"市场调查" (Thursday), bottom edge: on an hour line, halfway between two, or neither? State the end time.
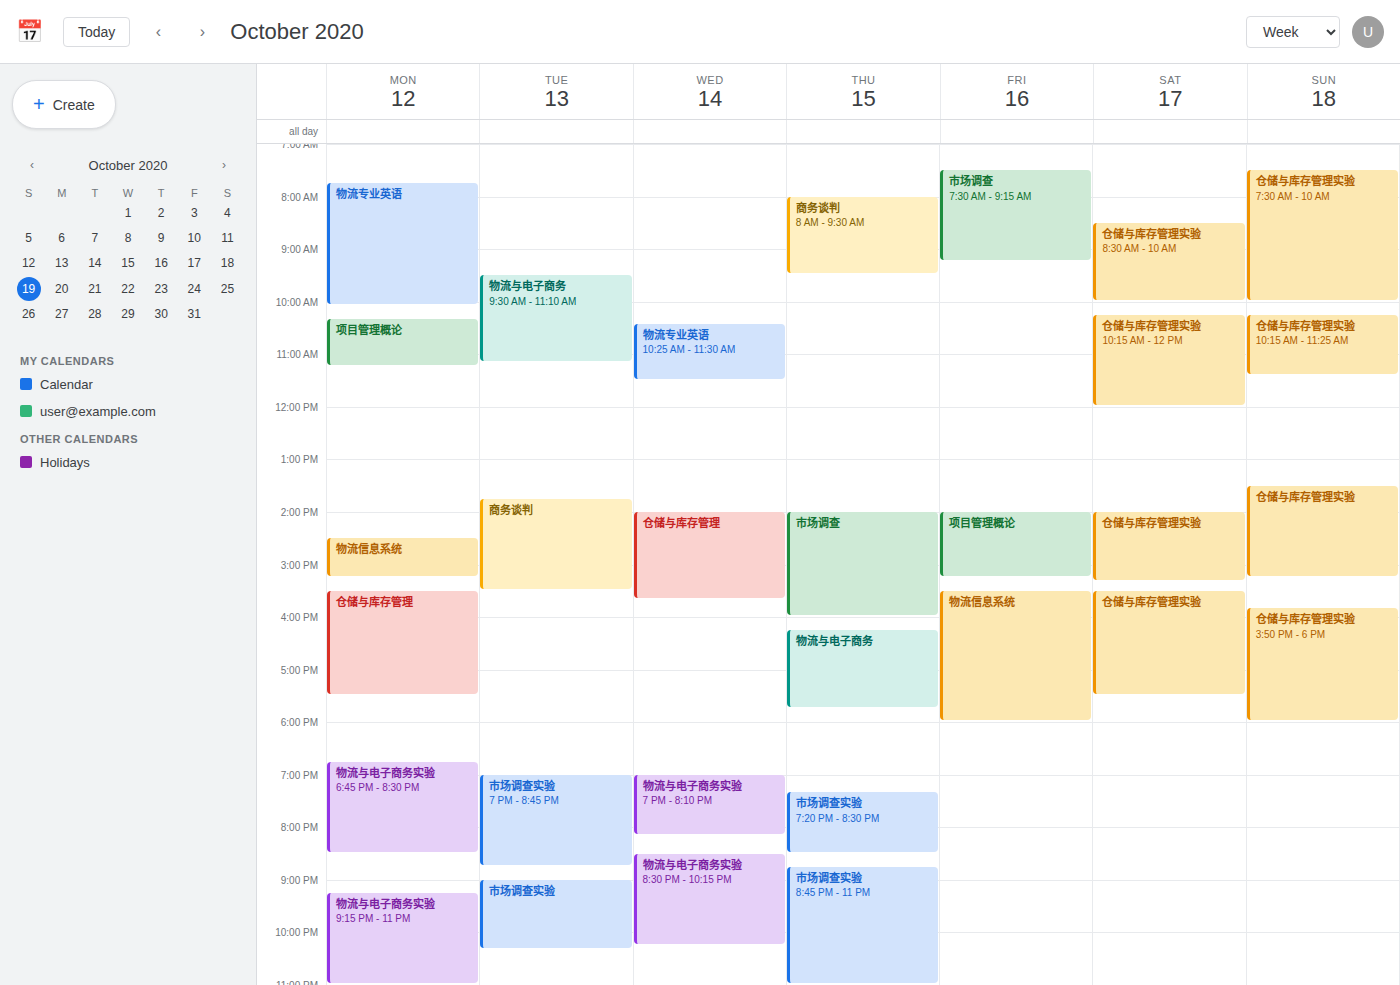
4:00 PM -- exactly on the 4 PM line.